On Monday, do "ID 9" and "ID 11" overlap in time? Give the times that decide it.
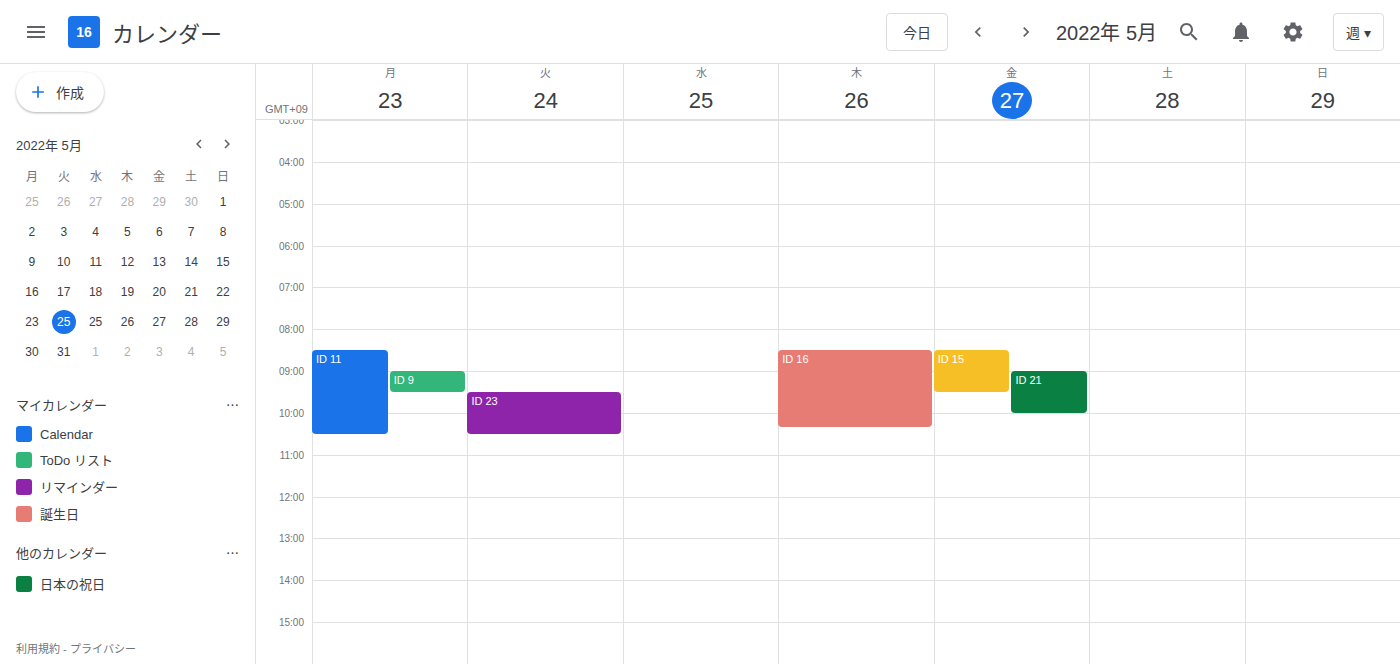
"ID 9" runs 9:00 AM to 9:30 AM, inside "ID 11" -- they overlap.